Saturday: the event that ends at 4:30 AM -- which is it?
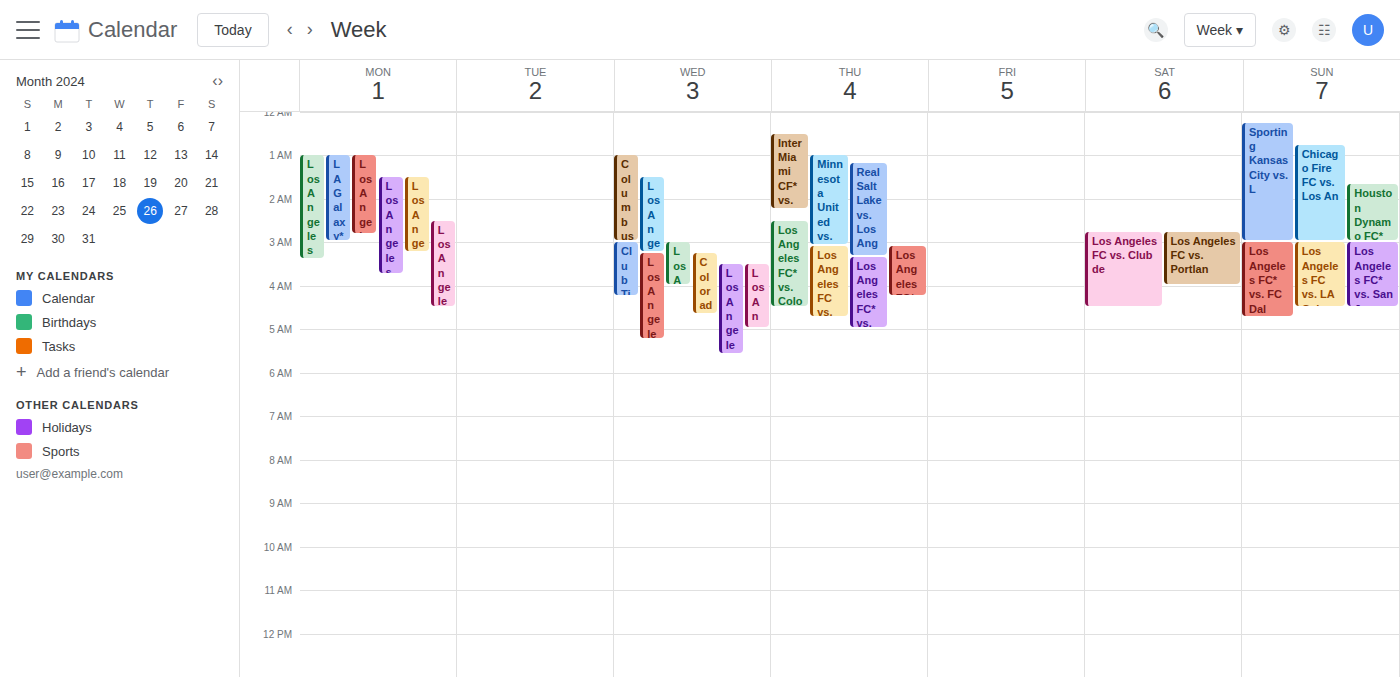
"Los Angeles FC vs. Club de"